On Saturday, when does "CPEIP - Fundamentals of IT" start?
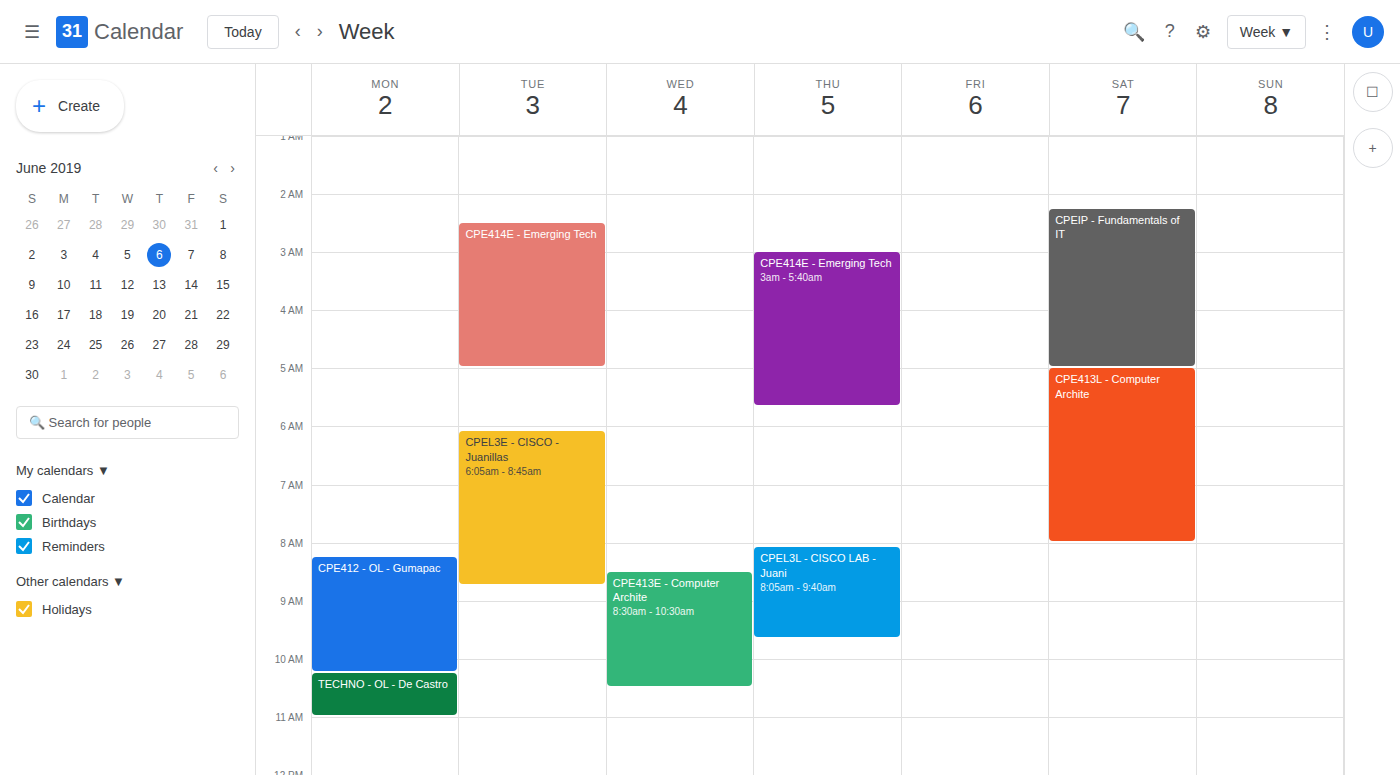
2:15 AM